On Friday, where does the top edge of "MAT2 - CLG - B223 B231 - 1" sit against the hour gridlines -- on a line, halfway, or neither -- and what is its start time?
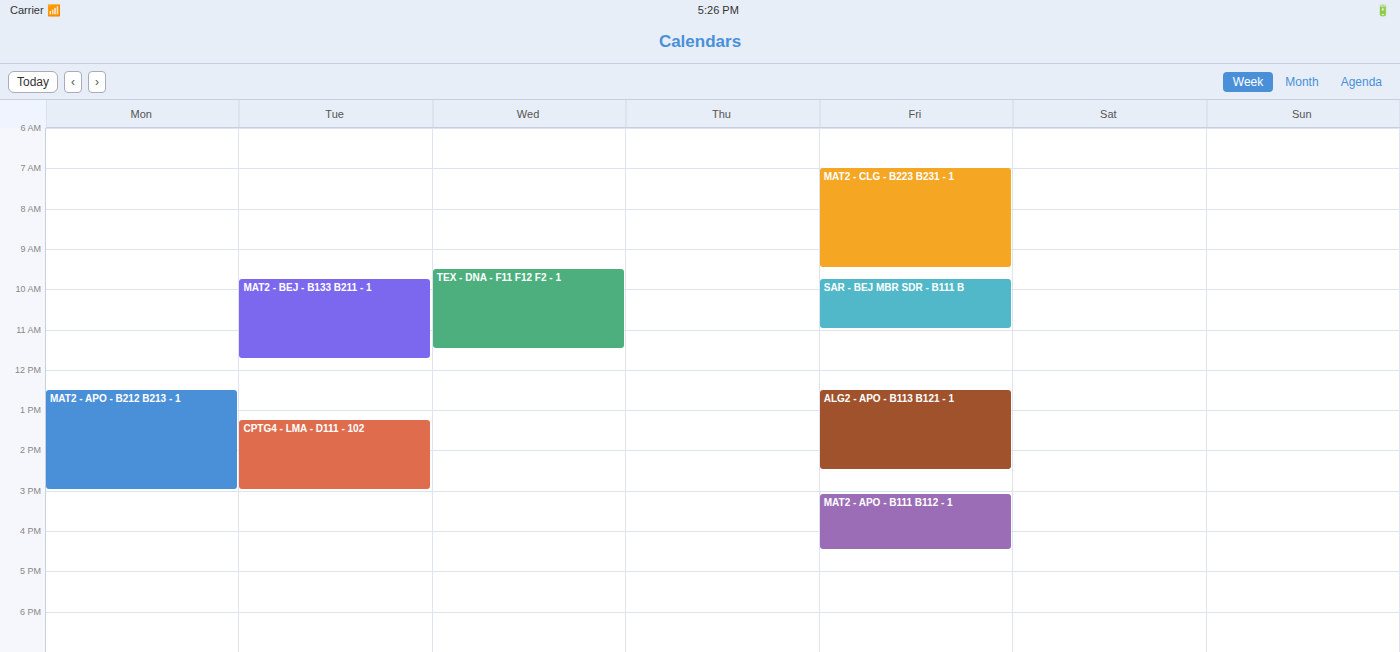
7:00 AM -- exactly on the 7 AM line.